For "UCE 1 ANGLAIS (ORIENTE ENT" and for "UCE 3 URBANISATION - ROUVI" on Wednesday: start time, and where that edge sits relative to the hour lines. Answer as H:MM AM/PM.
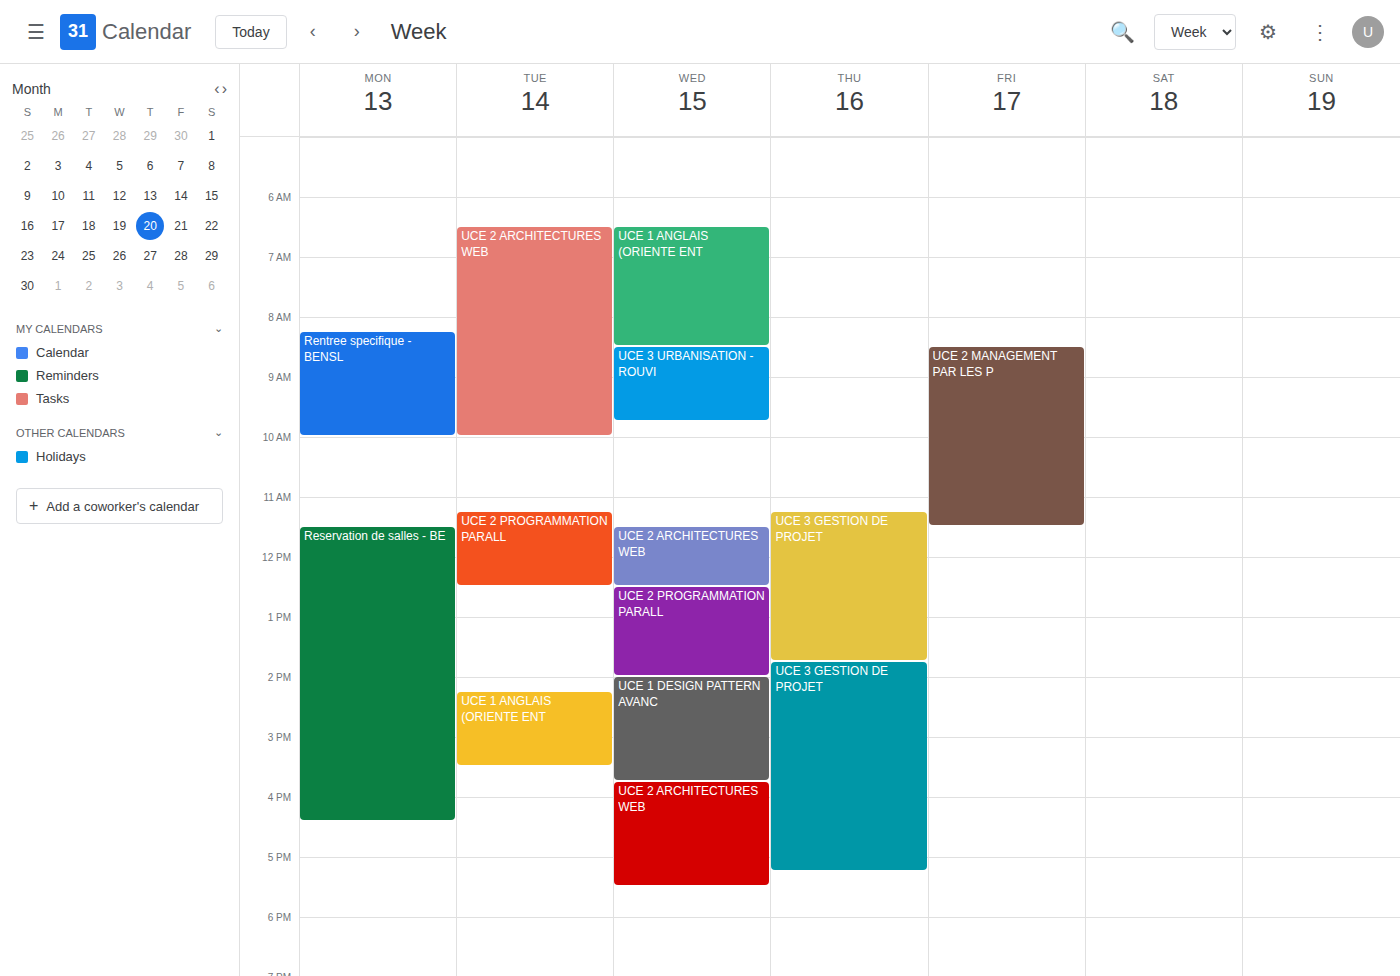
"UCE 1 ANGLAIS (ORIENTE ENT": 6:30 AM, halfway between the 6 AM and 7 AM lines. "UCE 3 URBANISATION - ROUVI": 8:30 AM, halfway between the 8 AM and 9 AM lines.